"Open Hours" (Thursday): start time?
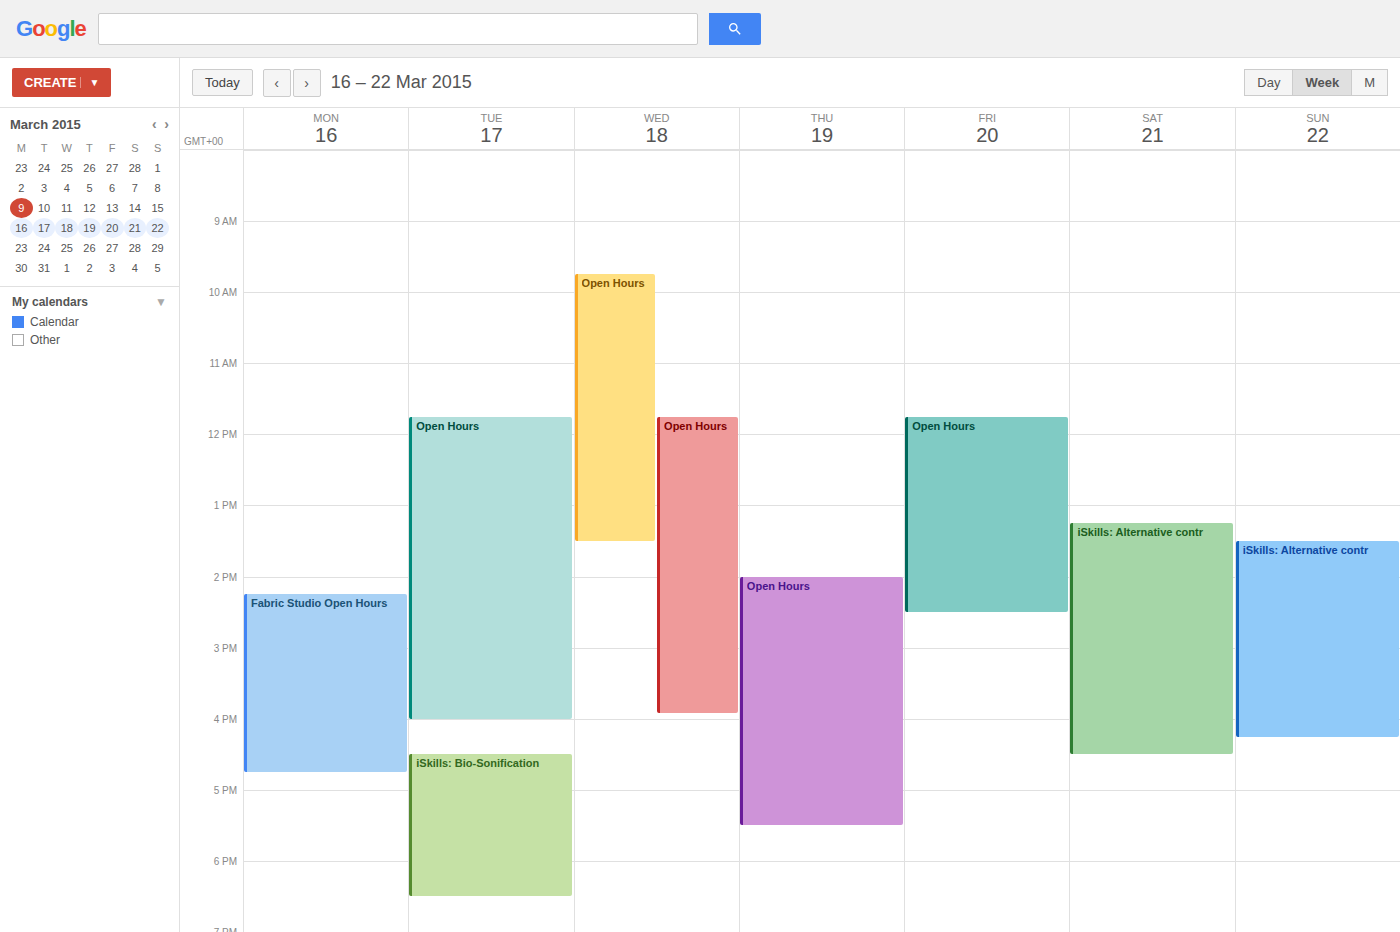
2:00 PM